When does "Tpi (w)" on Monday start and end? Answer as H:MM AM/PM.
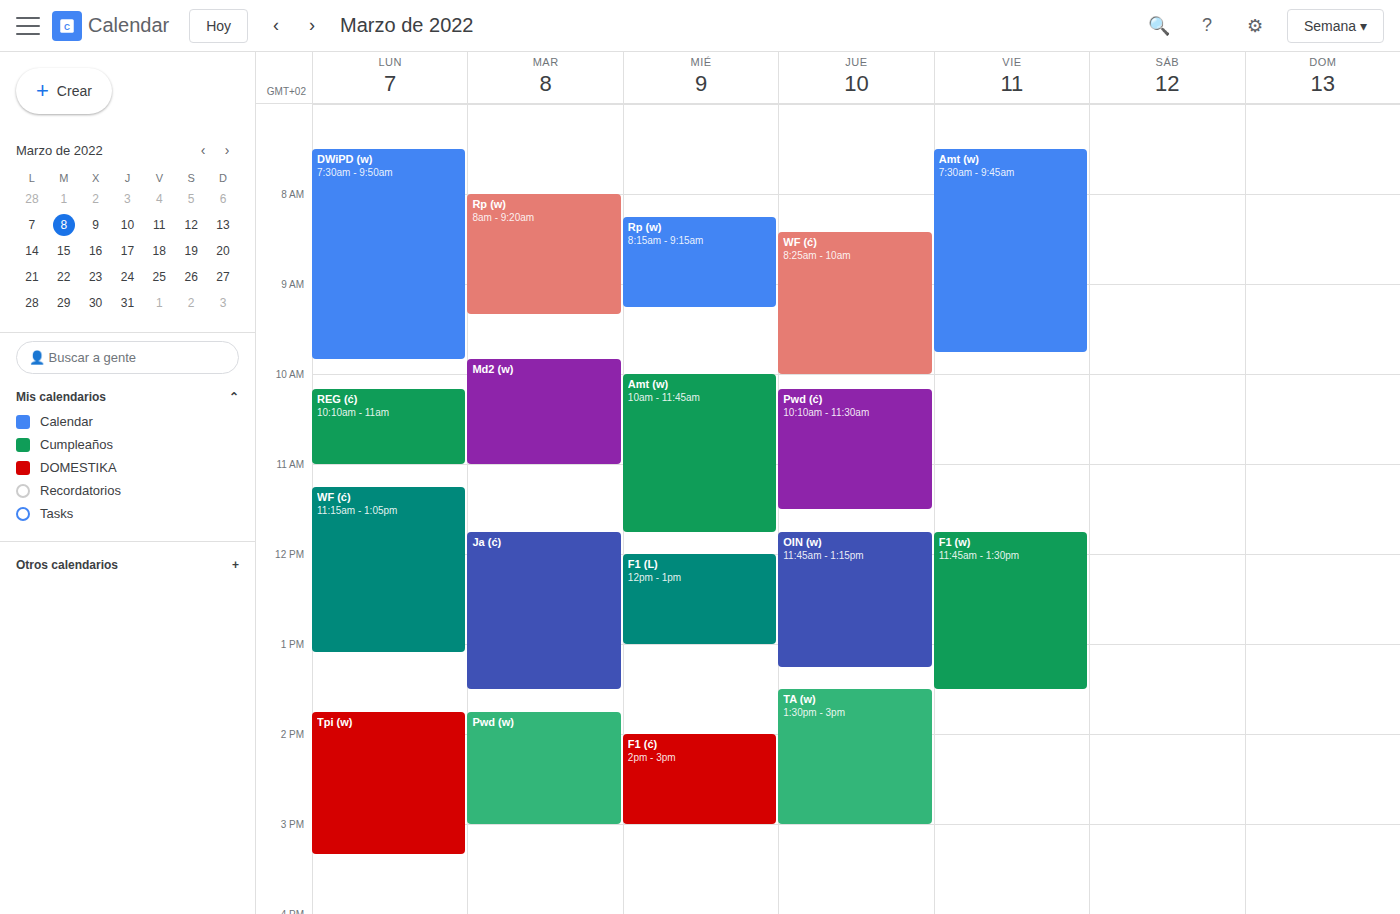
1:45 PM to 3:20 PM